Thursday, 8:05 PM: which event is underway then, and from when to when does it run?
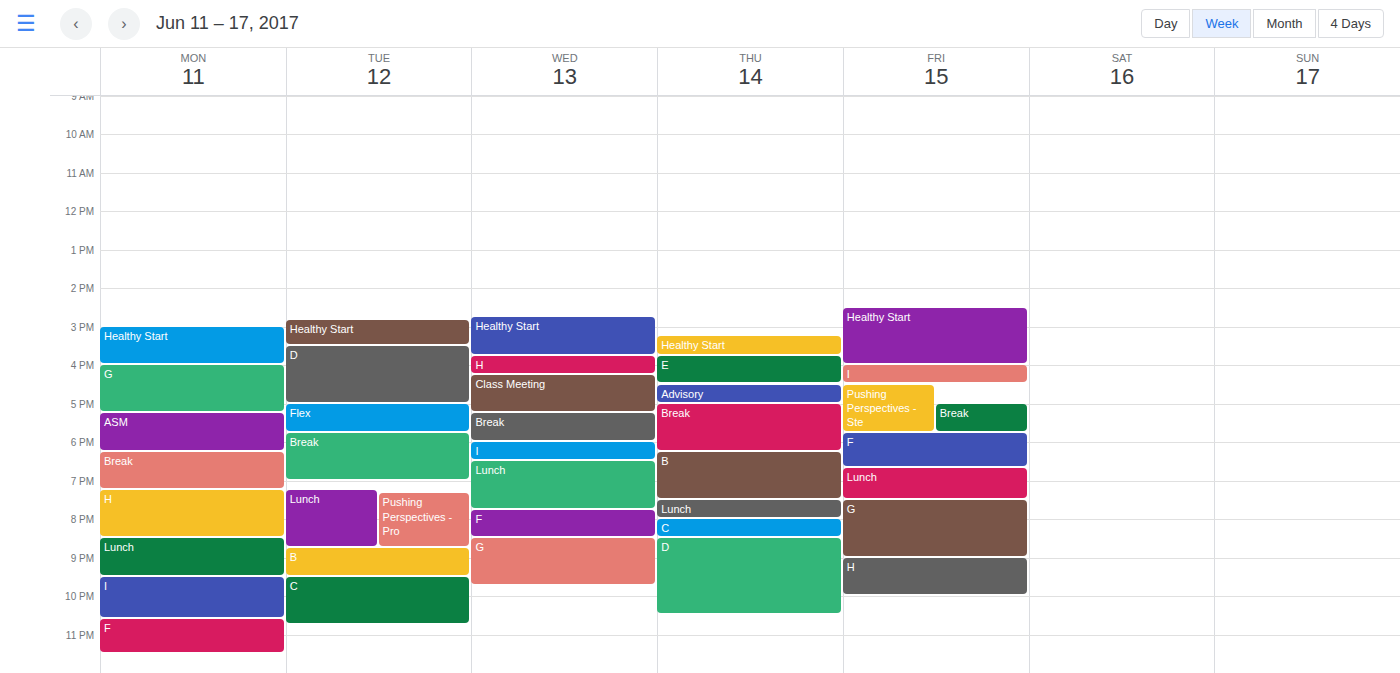
"C", 8:00 PM to 8:30 PM